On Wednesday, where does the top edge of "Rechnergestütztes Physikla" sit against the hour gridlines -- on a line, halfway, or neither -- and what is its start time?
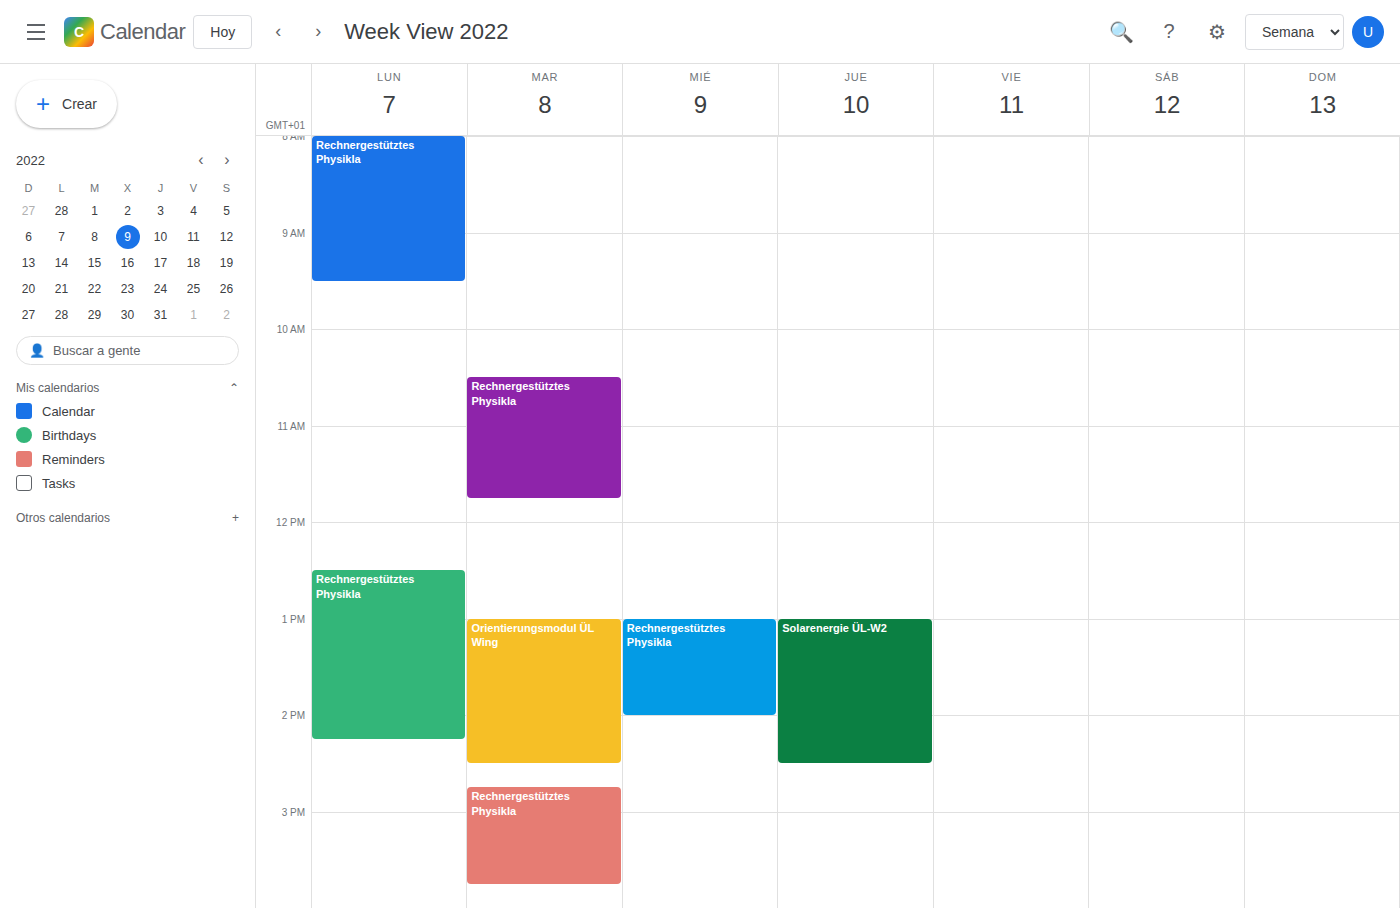
1:00 PM -- exactly on the 1 PM line.